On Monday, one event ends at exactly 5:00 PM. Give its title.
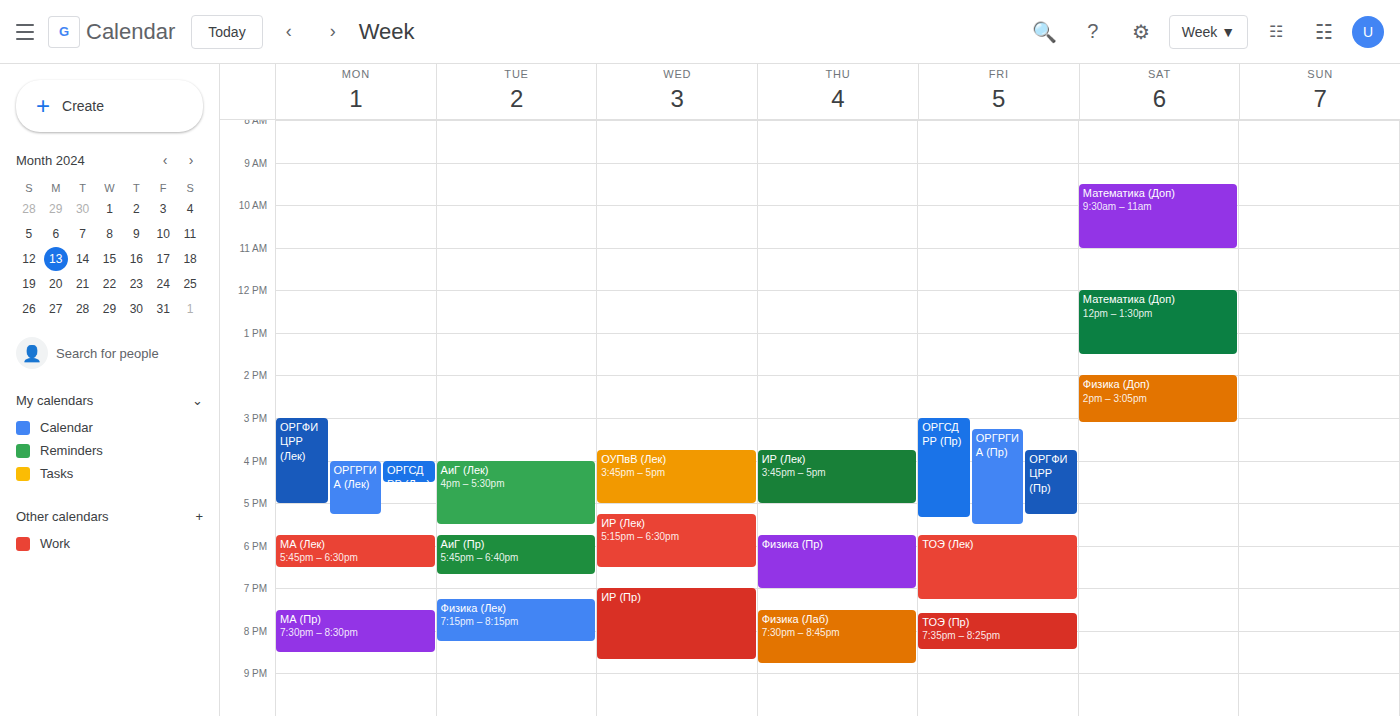
"ОРГФИЦРР (Лек)"